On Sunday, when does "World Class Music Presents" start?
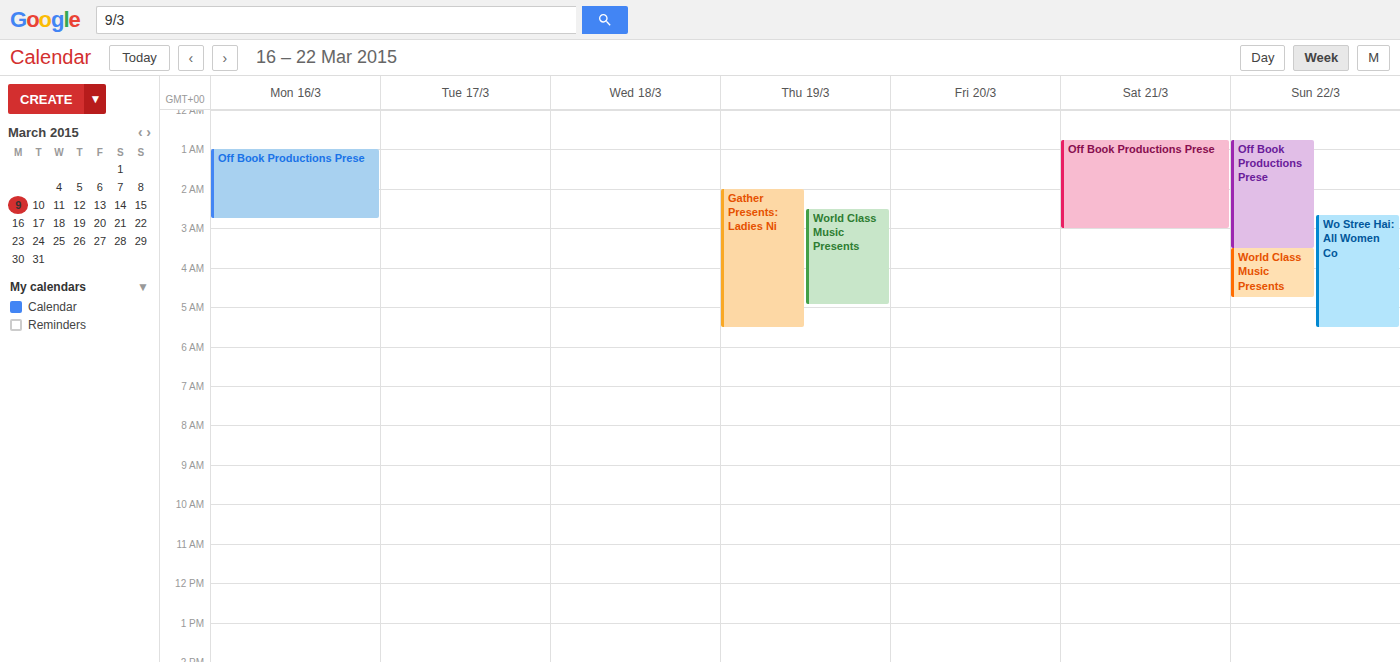
3:30 AM